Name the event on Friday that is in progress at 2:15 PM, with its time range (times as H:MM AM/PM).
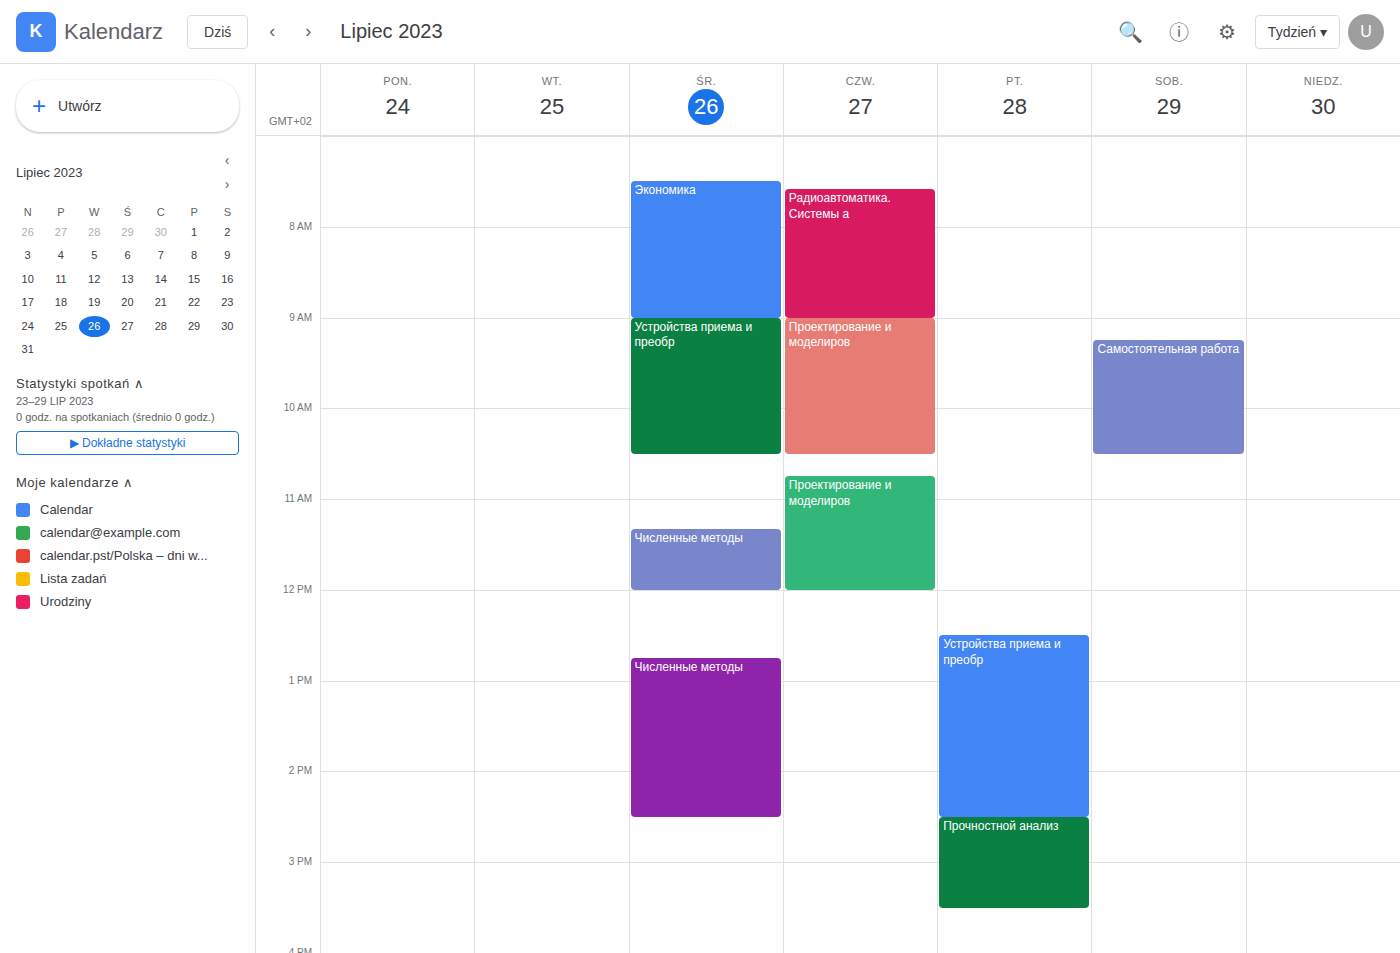
"Устройства приема и преобр", 12:30 PM to 2:30 PM